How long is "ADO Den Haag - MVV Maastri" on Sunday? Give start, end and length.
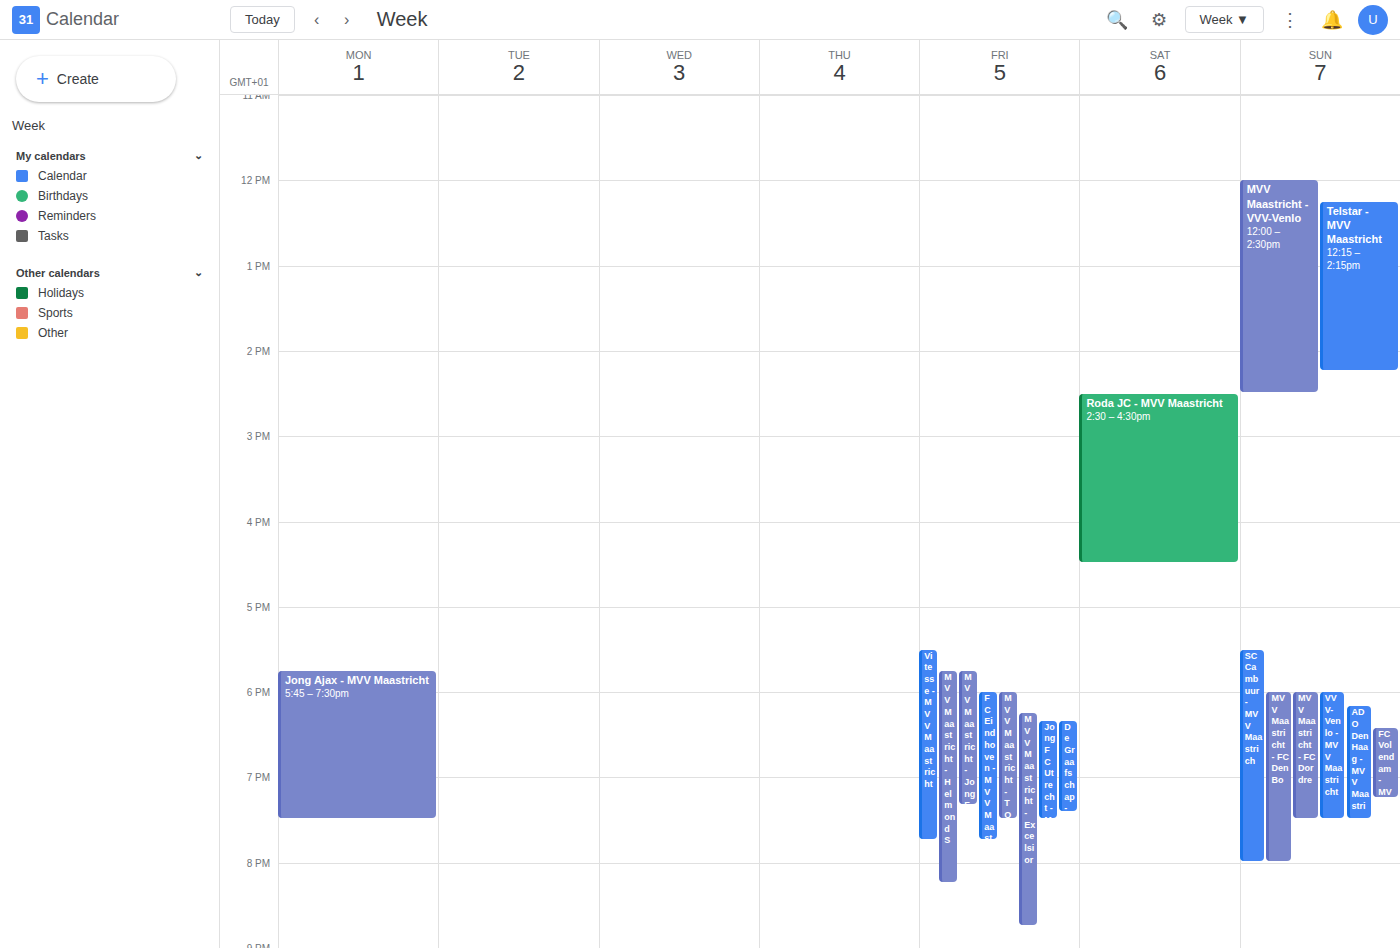
6:10 PM to 7:30 PM, 1 hour 20 minutes